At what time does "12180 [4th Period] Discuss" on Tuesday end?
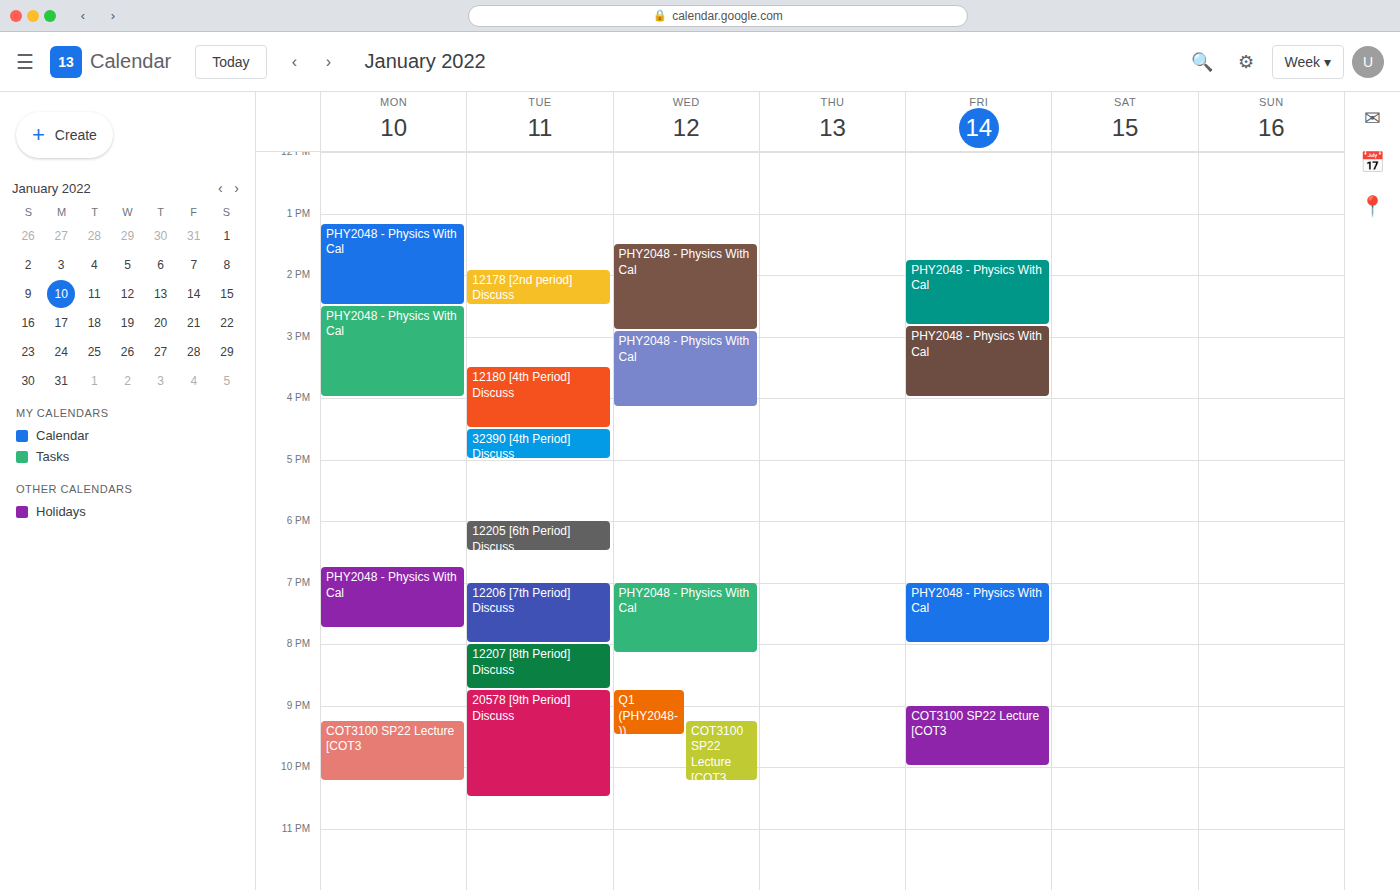
4:30 PM